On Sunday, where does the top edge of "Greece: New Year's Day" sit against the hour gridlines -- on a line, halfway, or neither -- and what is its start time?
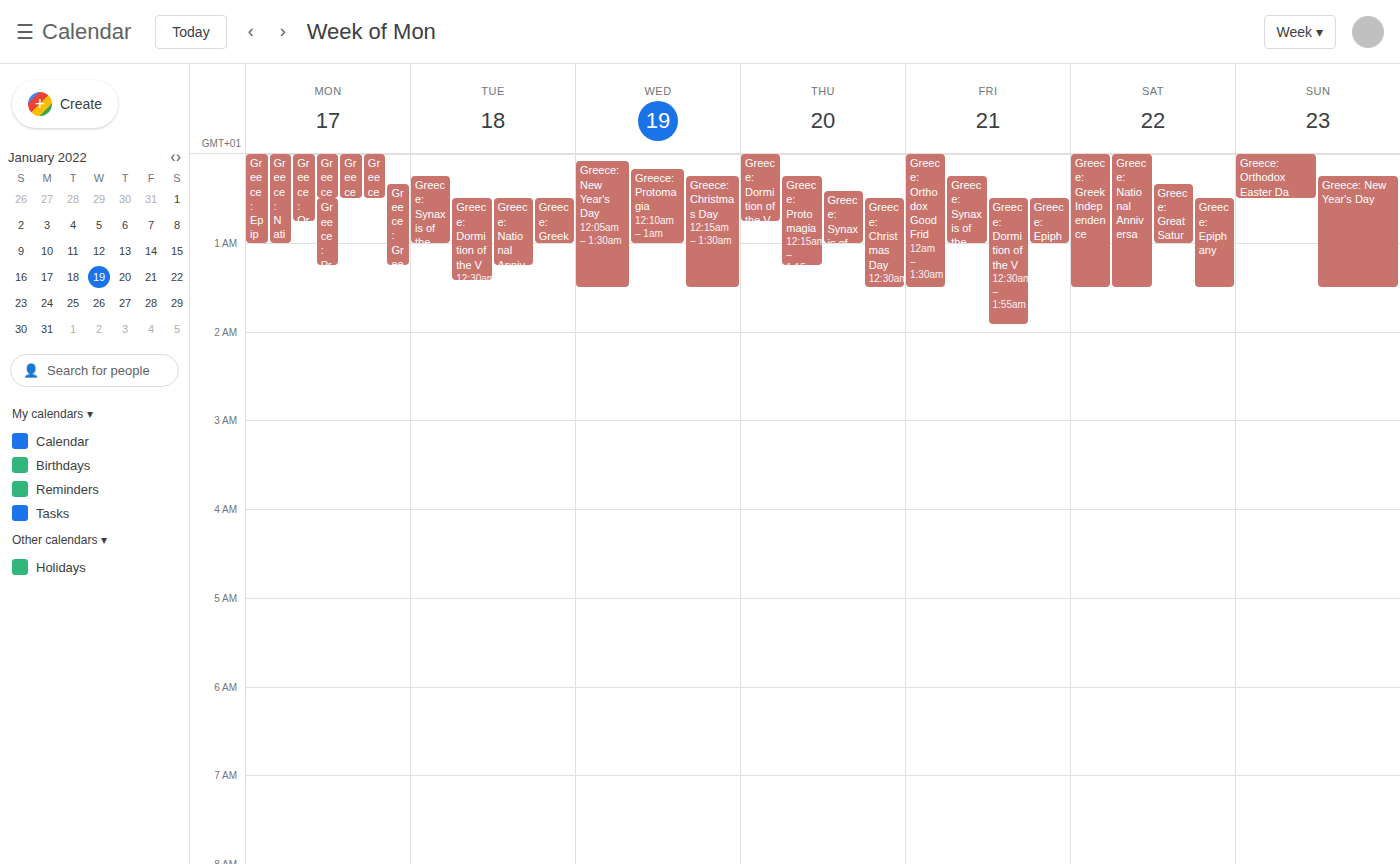
12:15 AM -- neither: a quarter of the way from the 12 AM line to the 1 AM line.